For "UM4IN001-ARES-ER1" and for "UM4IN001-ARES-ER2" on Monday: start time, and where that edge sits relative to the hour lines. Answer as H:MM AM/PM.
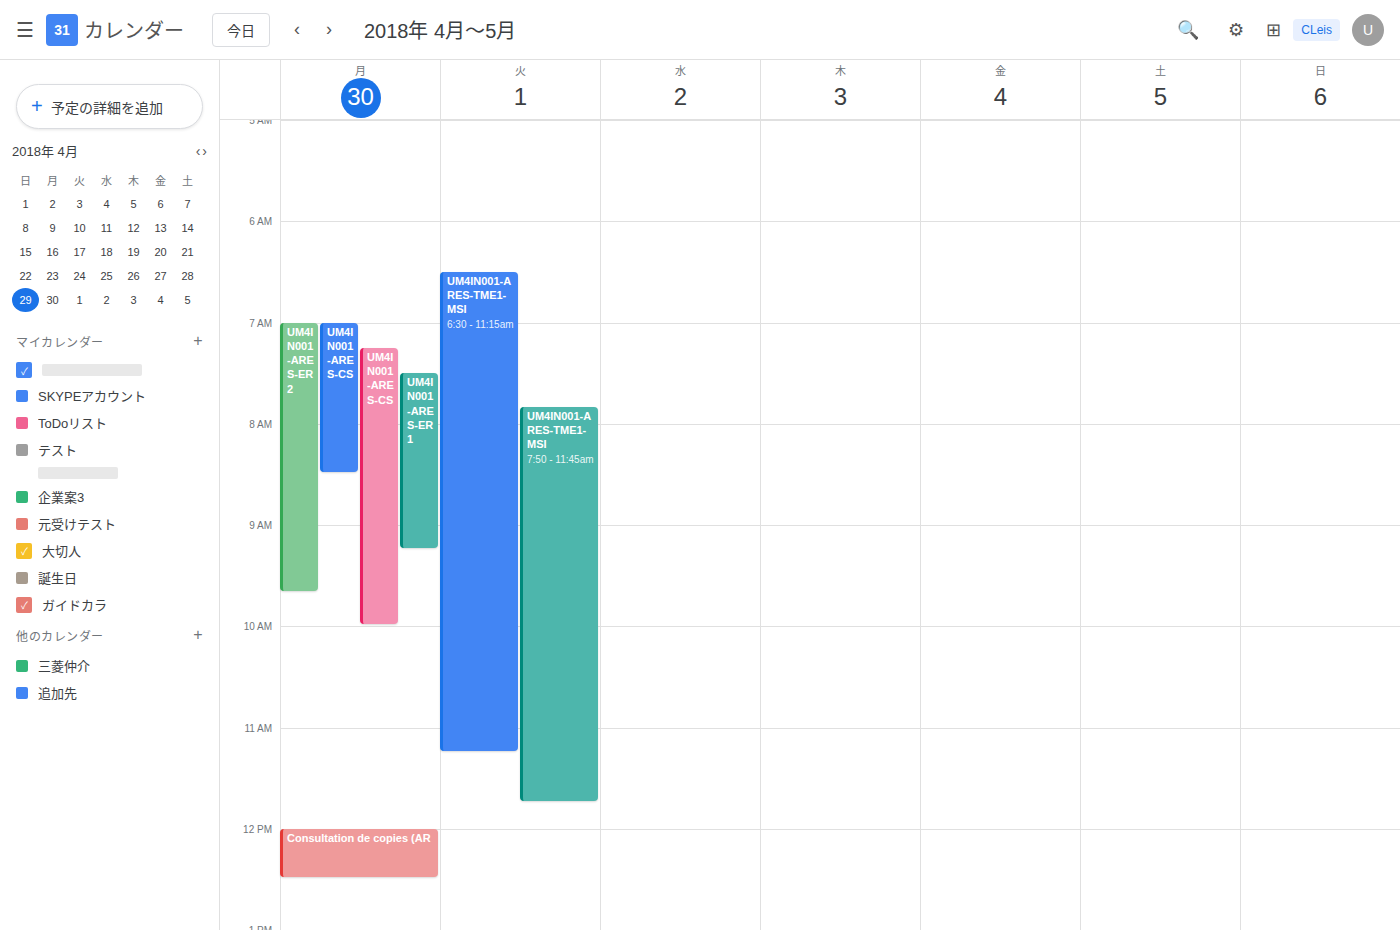
"UM4IN001-ARES-ER1": 7:30 AM, halfway between the 7 AM and 8 AM lines. "UM4IN001-ARES-ER2": 7:00 AM, exactly on the 7 AM line.